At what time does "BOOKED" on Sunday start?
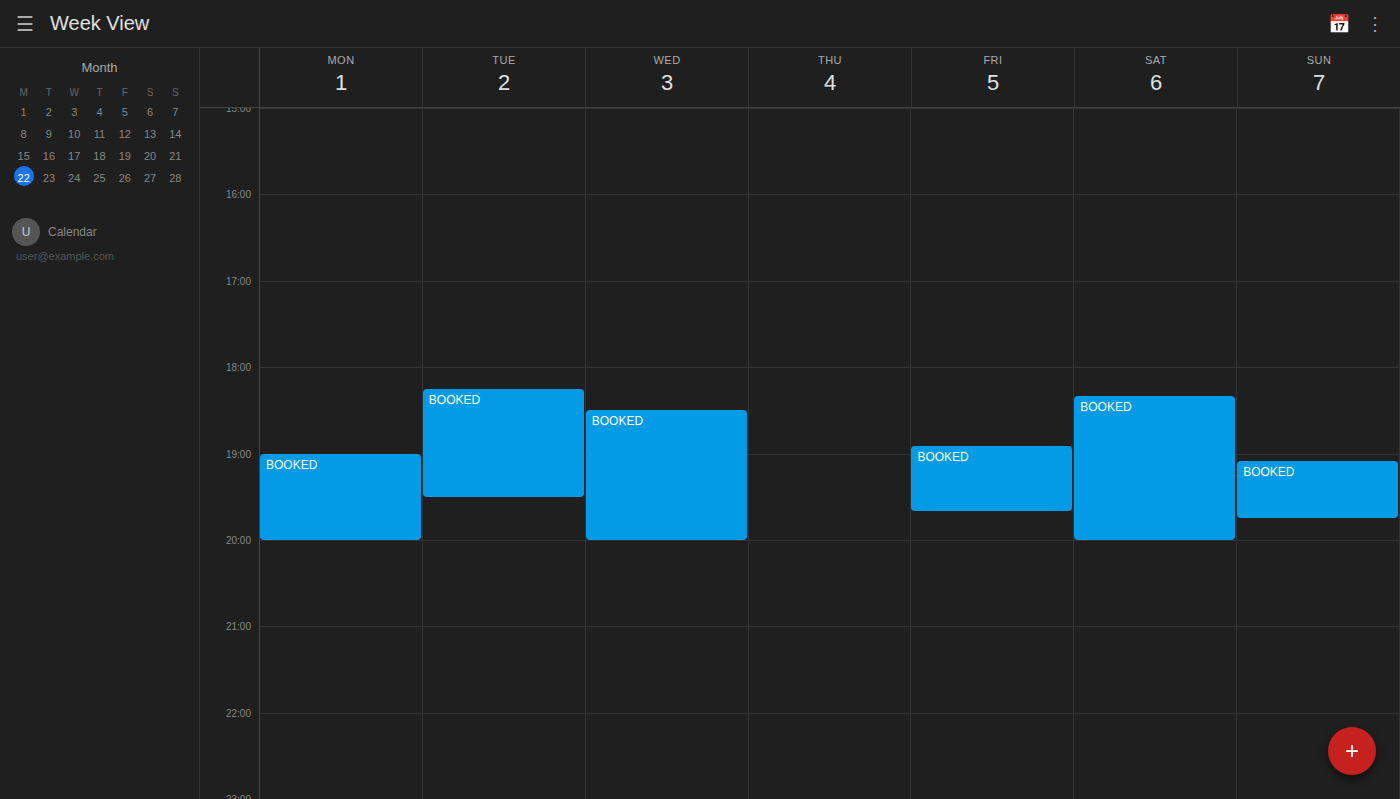
7:05 PM